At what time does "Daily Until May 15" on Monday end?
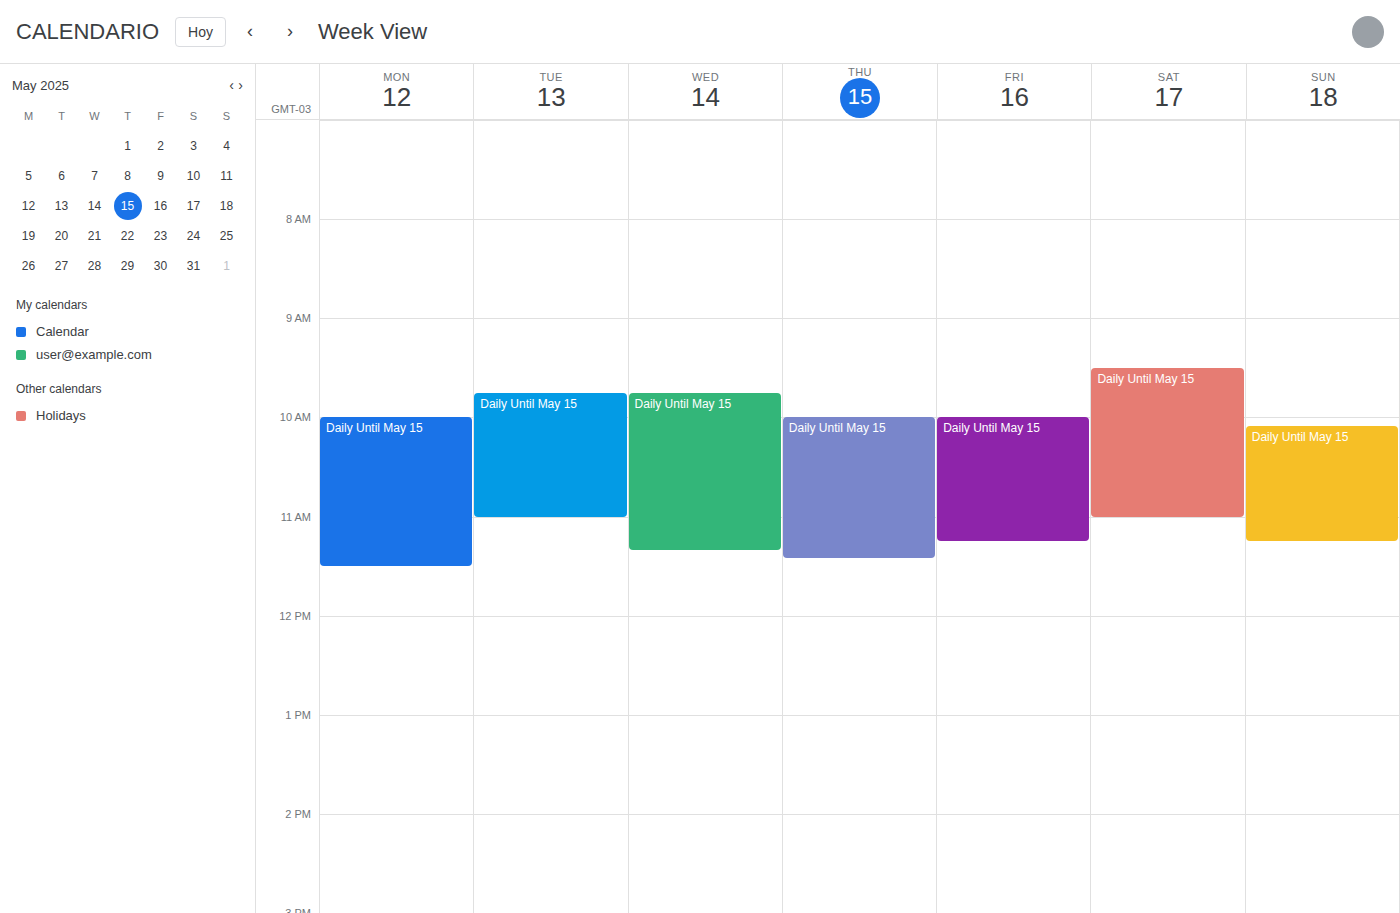
11:30